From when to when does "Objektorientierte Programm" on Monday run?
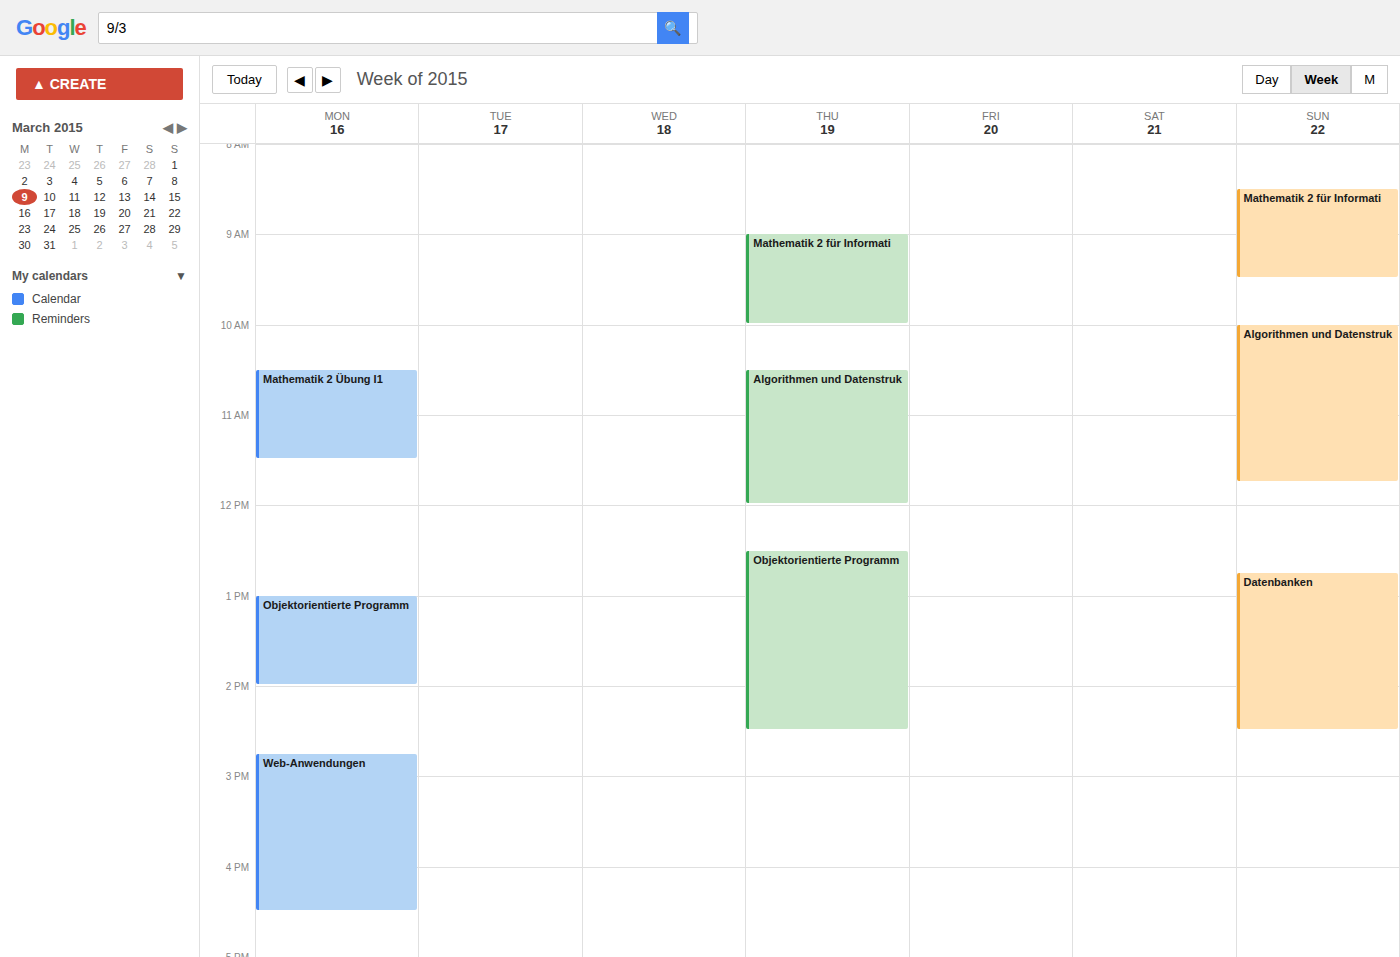
13:00 to 14:00